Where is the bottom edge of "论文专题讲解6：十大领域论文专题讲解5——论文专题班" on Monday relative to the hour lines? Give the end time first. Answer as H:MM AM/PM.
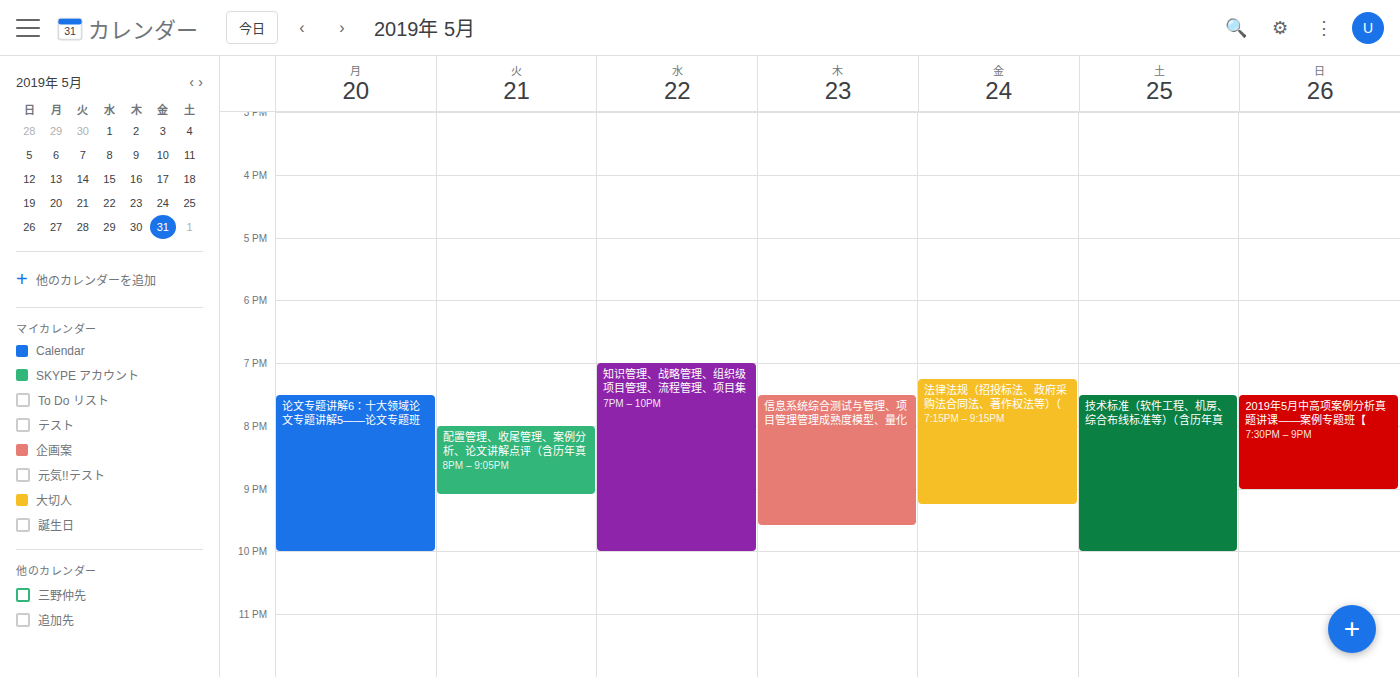
10:00 PM -- exactly on the 10 PM line.